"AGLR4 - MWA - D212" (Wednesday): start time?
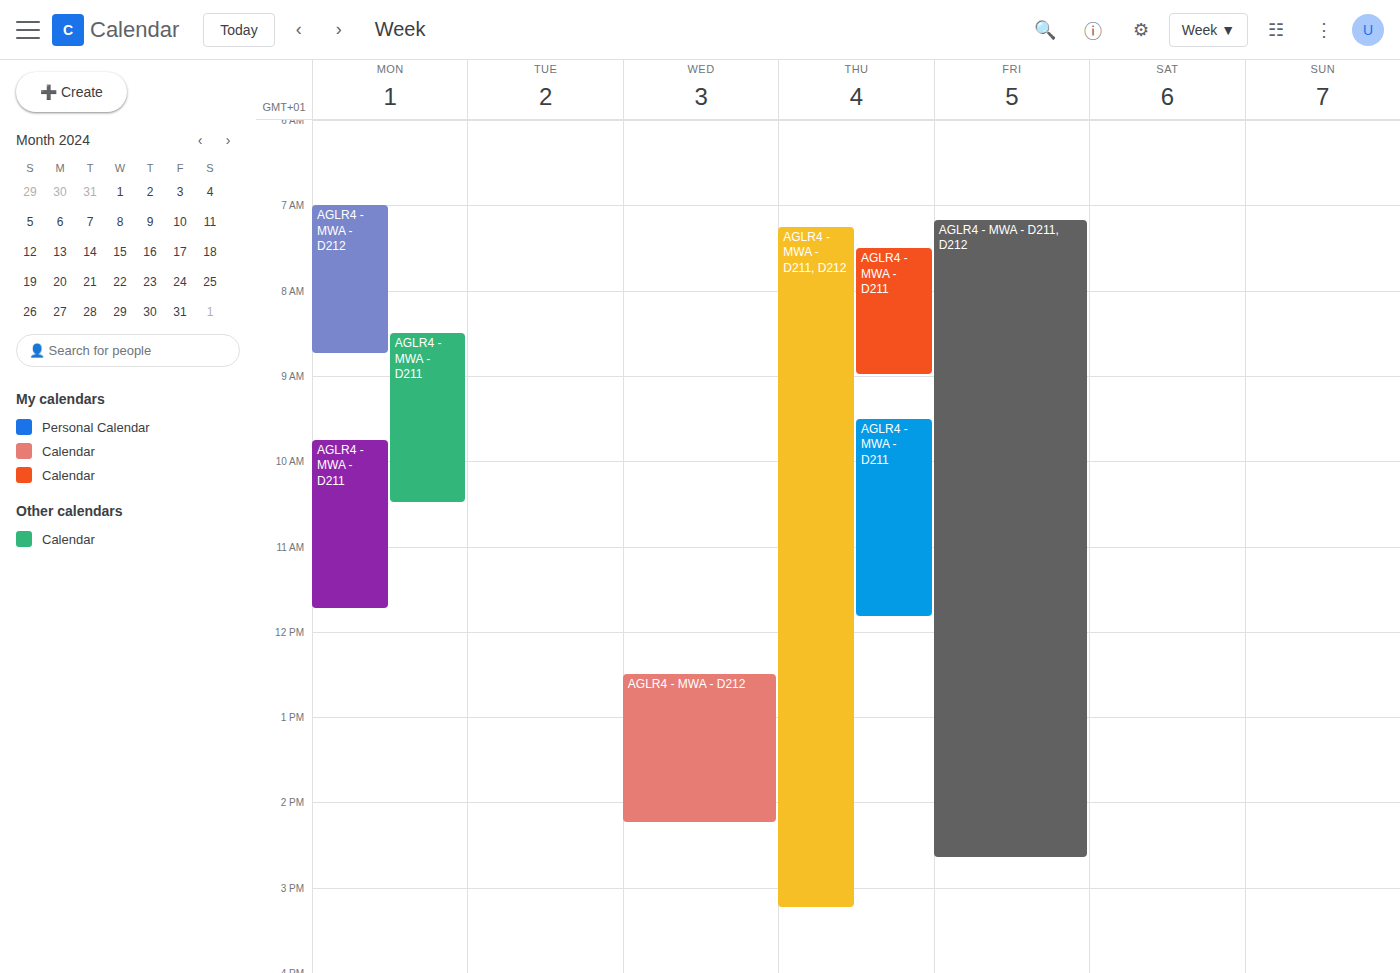
12:30 PM